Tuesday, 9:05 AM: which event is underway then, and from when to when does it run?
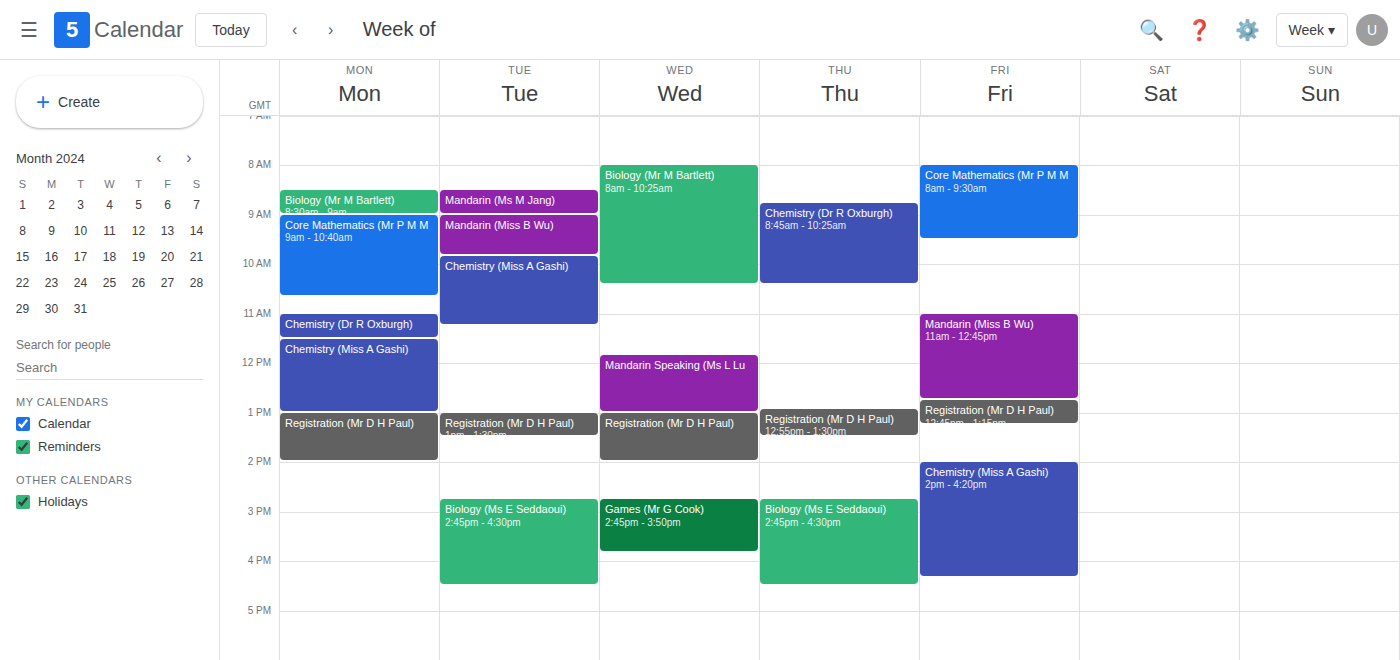
"Mandarin (Miss B Wu)", 9:00 AM to 9:50 AM